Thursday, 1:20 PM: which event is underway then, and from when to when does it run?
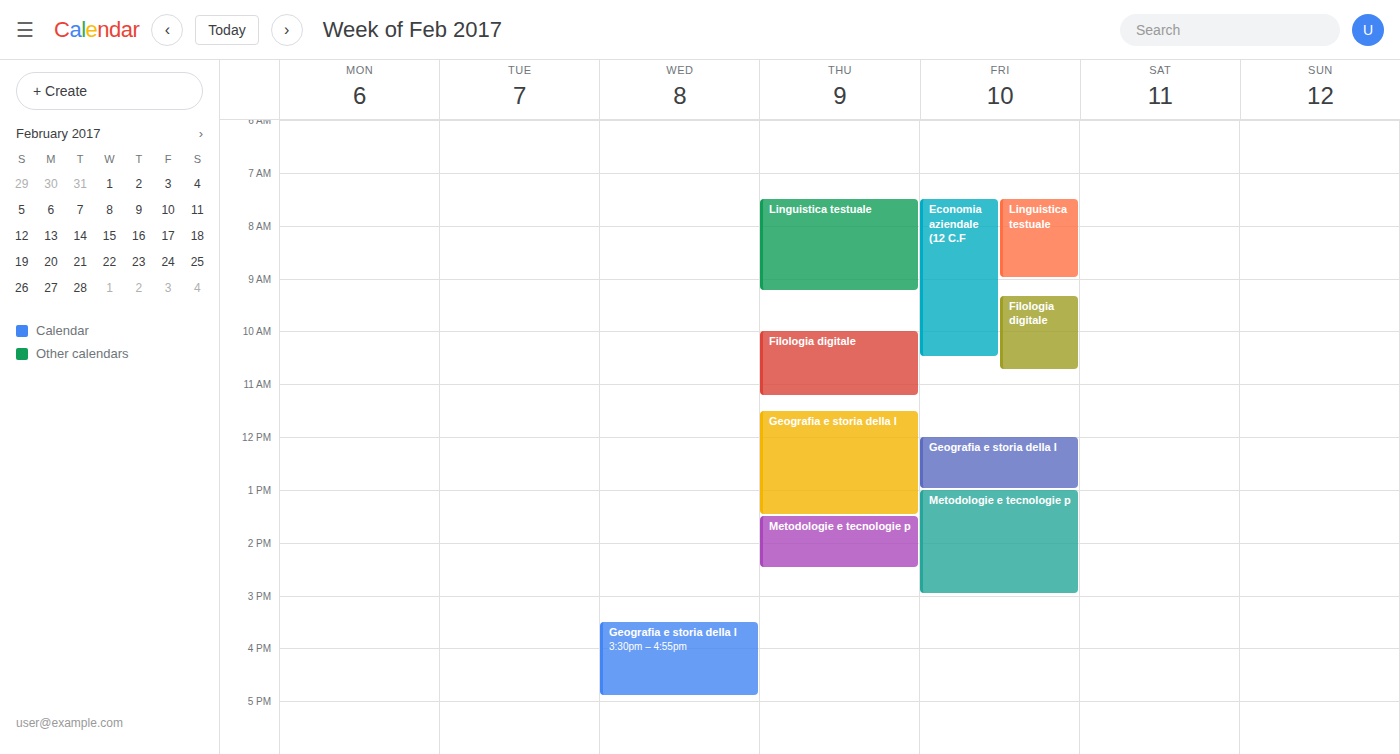
"Geografia e storia della l", 11:30 AM to 1:30 PM